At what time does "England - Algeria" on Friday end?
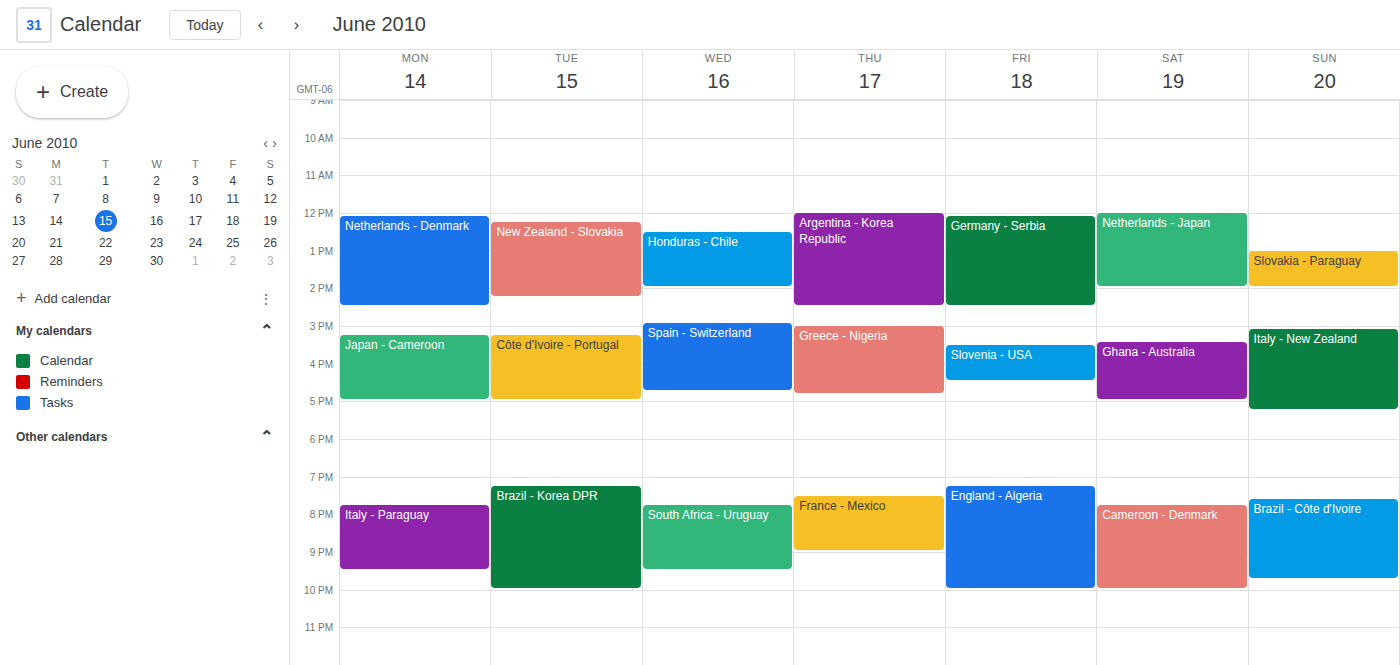
10:00 PM